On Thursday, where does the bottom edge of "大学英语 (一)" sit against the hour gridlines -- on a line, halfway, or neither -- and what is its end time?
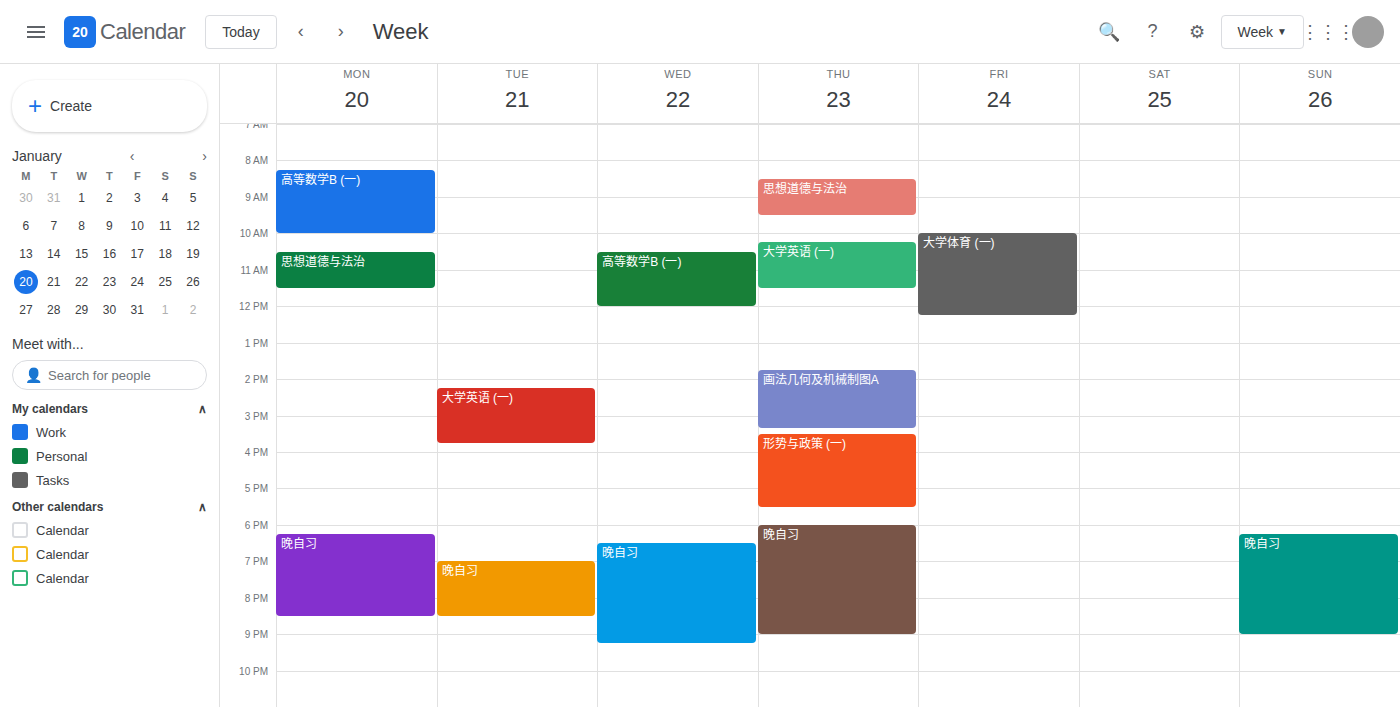
11:30 AM -- halfway between the 11 AM and 12 PM lines.